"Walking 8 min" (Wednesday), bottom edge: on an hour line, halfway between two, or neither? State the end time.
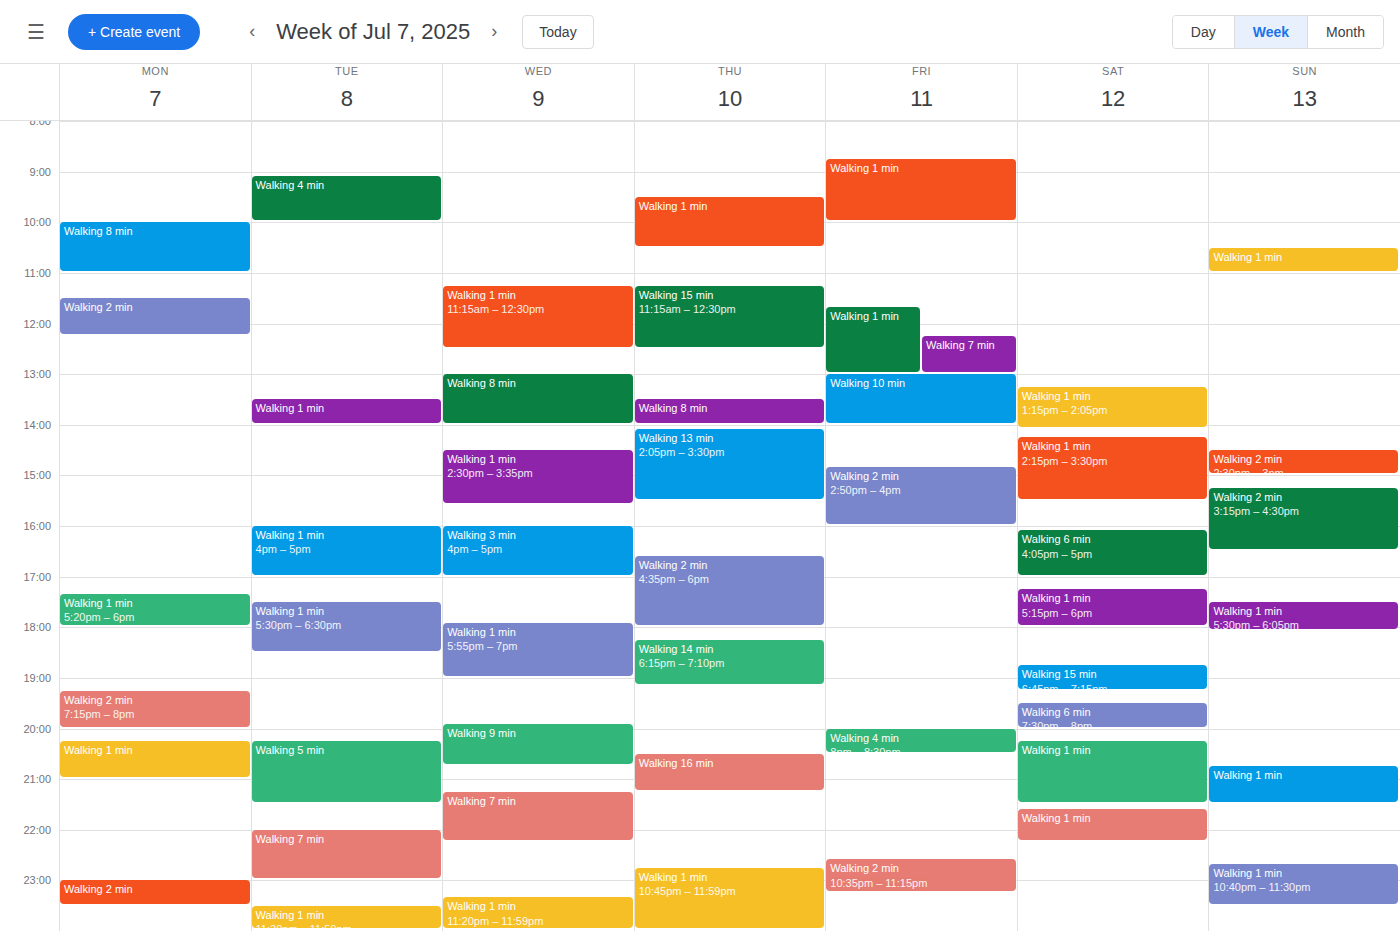
2:00 PM -- exactly on the 2 PM line.